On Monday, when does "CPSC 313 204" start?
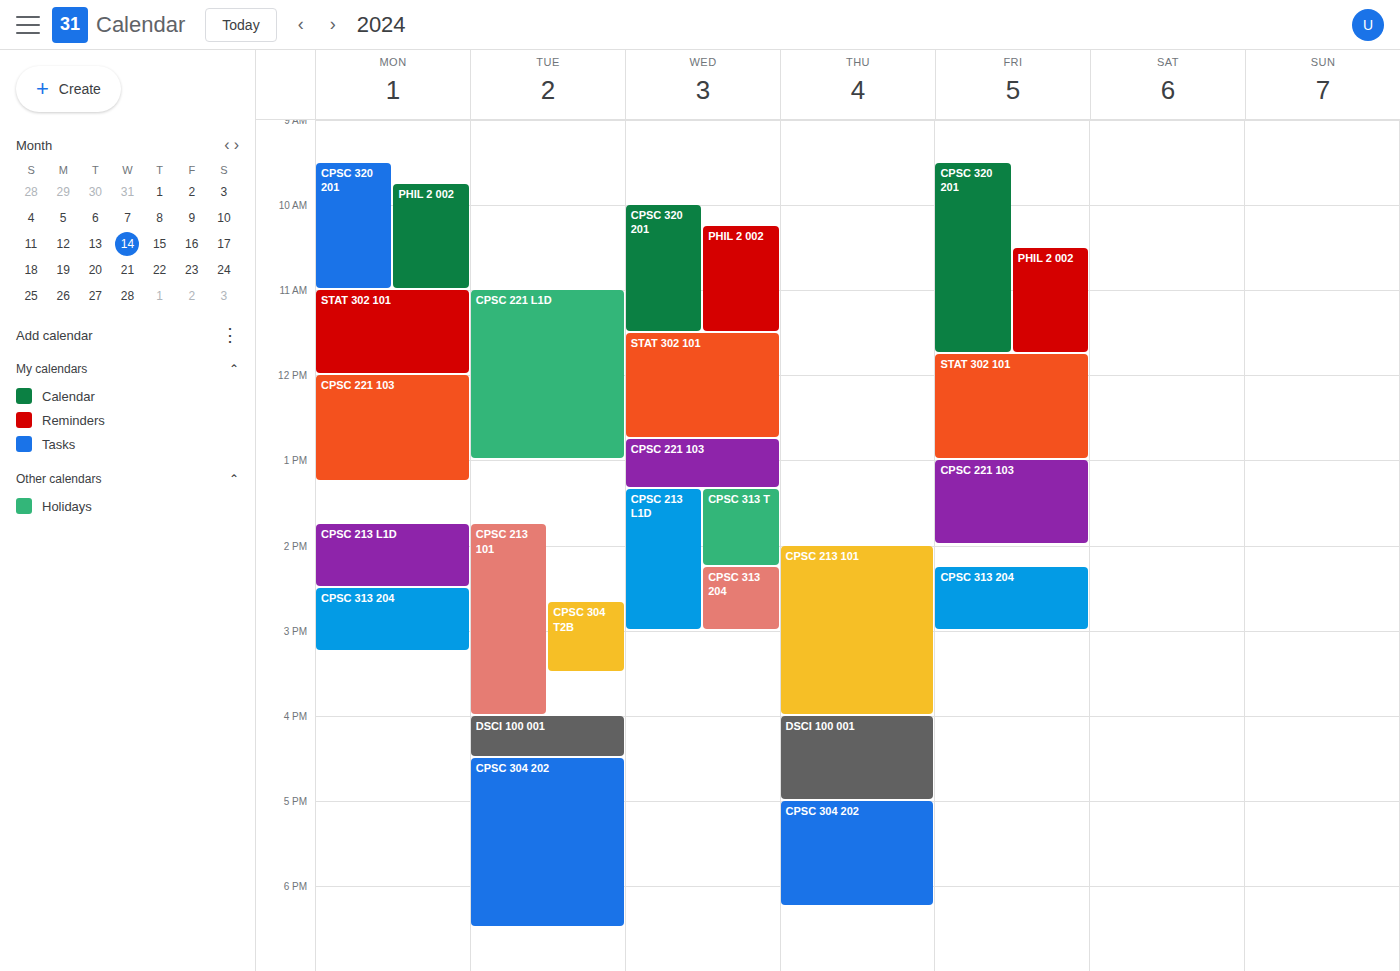
2:30 PM